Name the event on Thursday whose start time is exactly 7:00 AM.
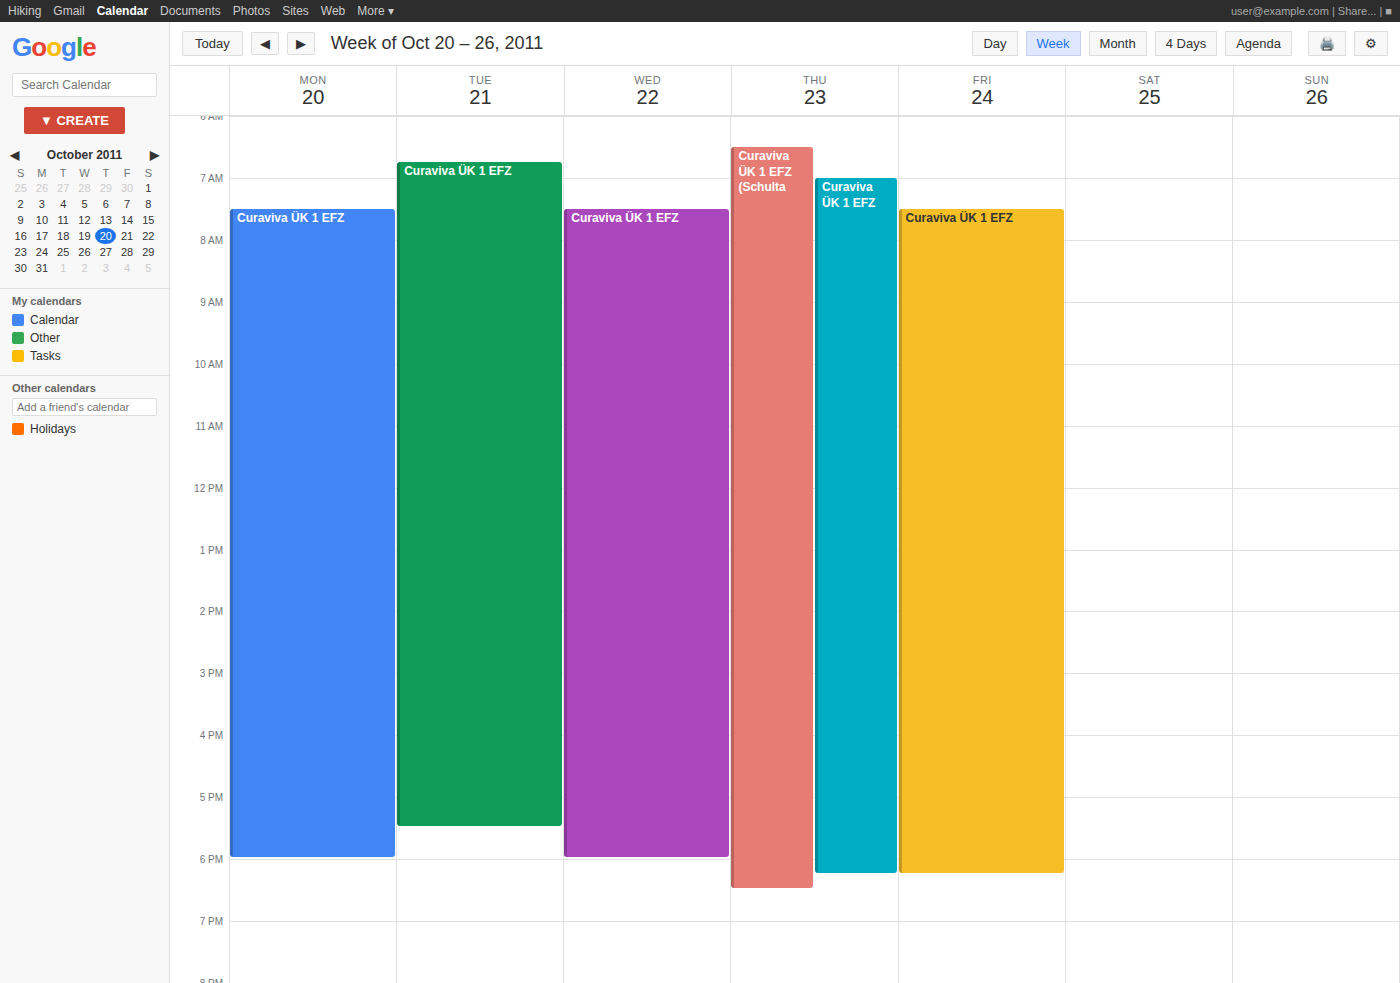
"Curaviva ÜK 1 EFZ"